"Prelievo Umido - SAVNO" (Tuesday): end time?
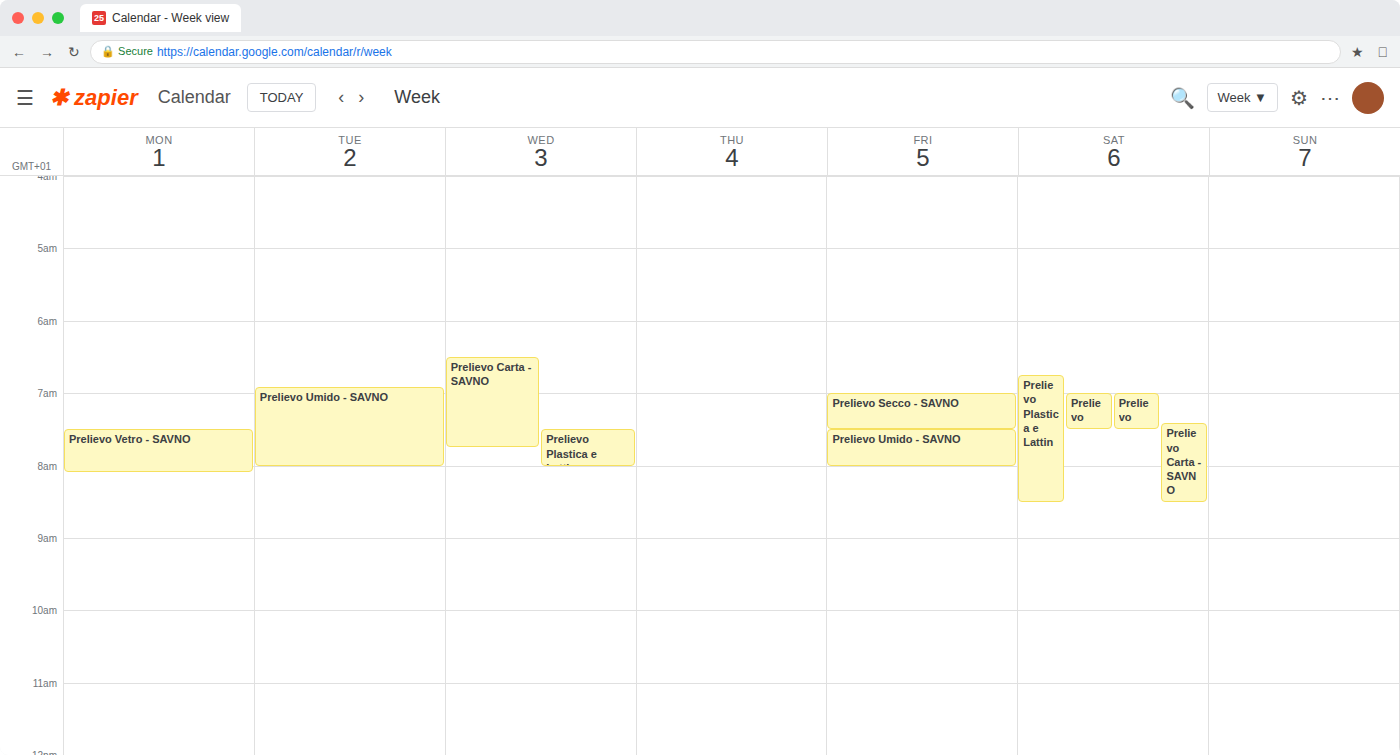
08:00